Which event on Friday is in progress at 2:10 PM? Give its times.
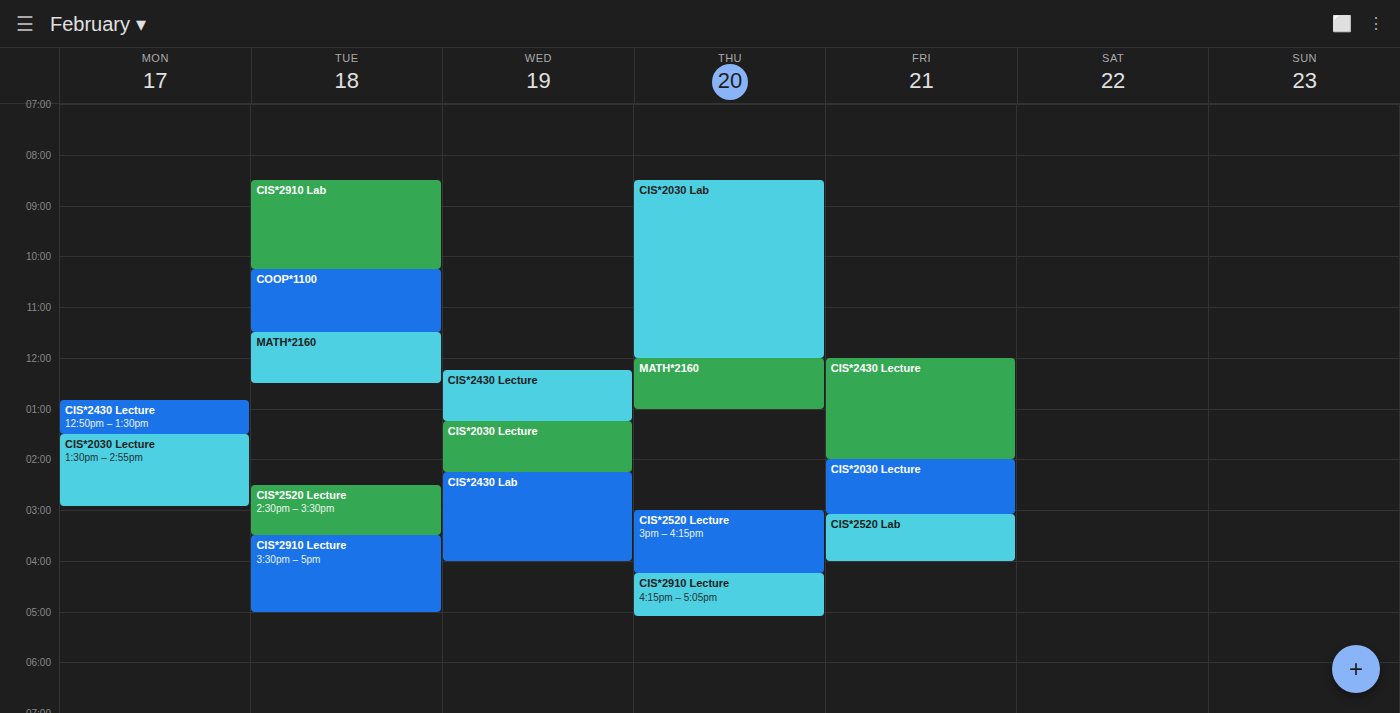
"CIS*2030 Lecture", 2:00 PM to 3:05 PM